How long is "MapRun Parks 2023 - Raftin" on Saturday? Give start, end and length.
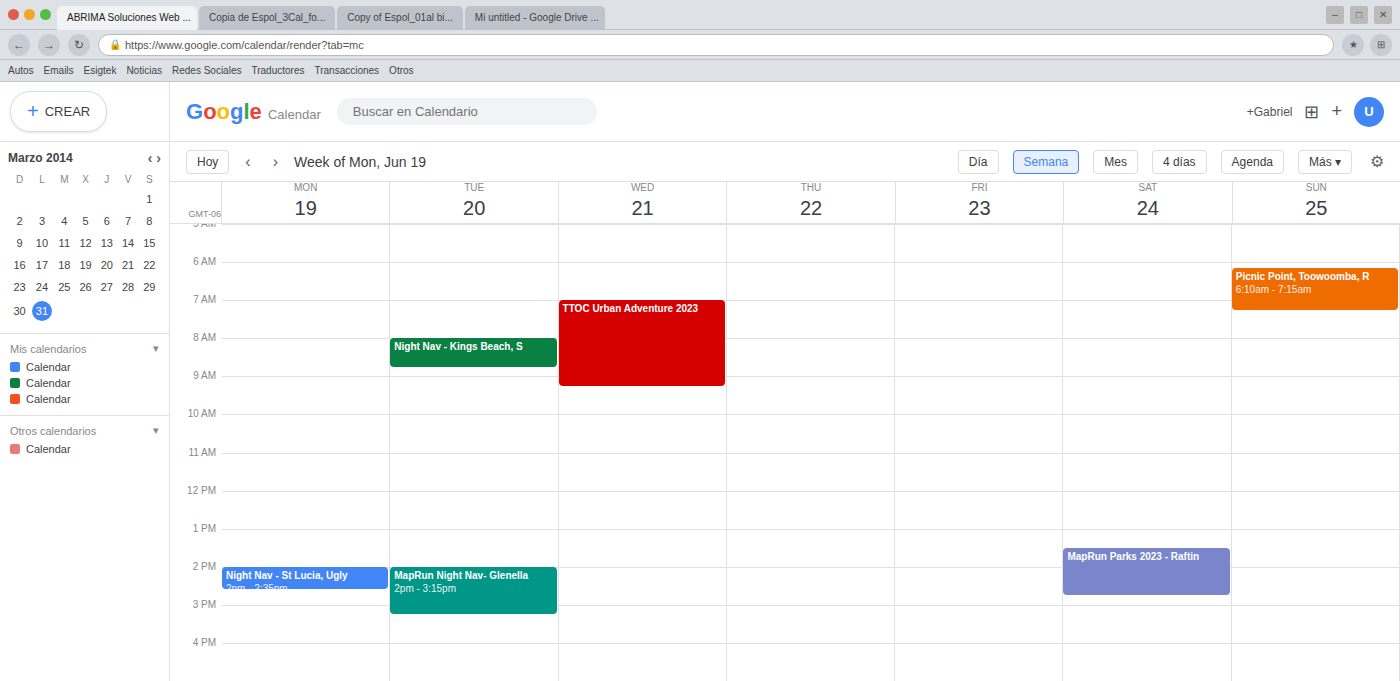
1:30 PM to 2:45 PM, 1 hour 15 minutes